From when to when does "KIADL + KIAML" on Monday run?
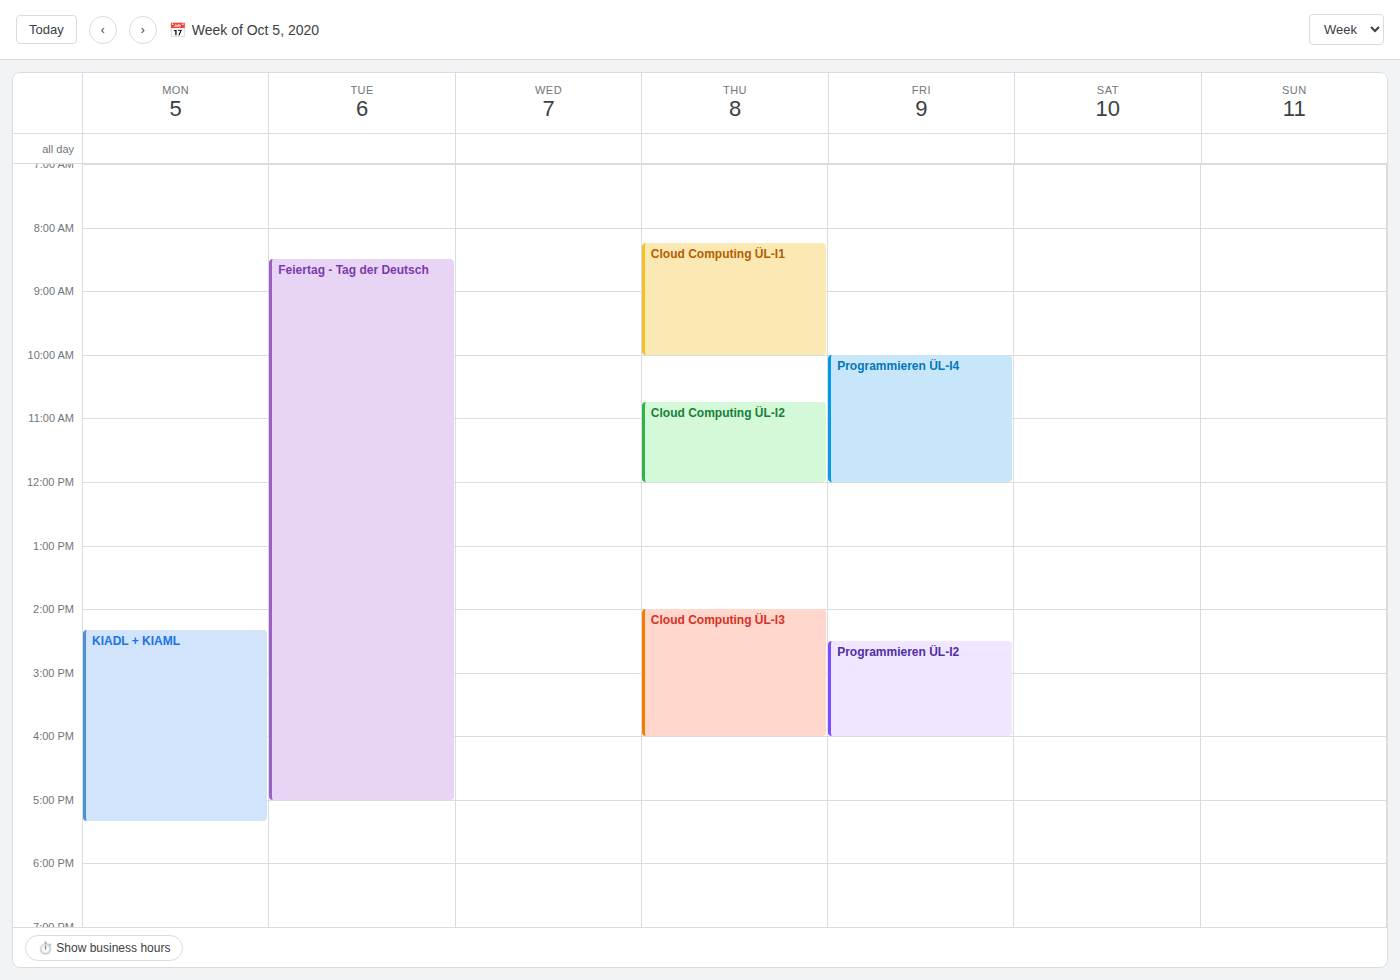
14:20 to 17:20